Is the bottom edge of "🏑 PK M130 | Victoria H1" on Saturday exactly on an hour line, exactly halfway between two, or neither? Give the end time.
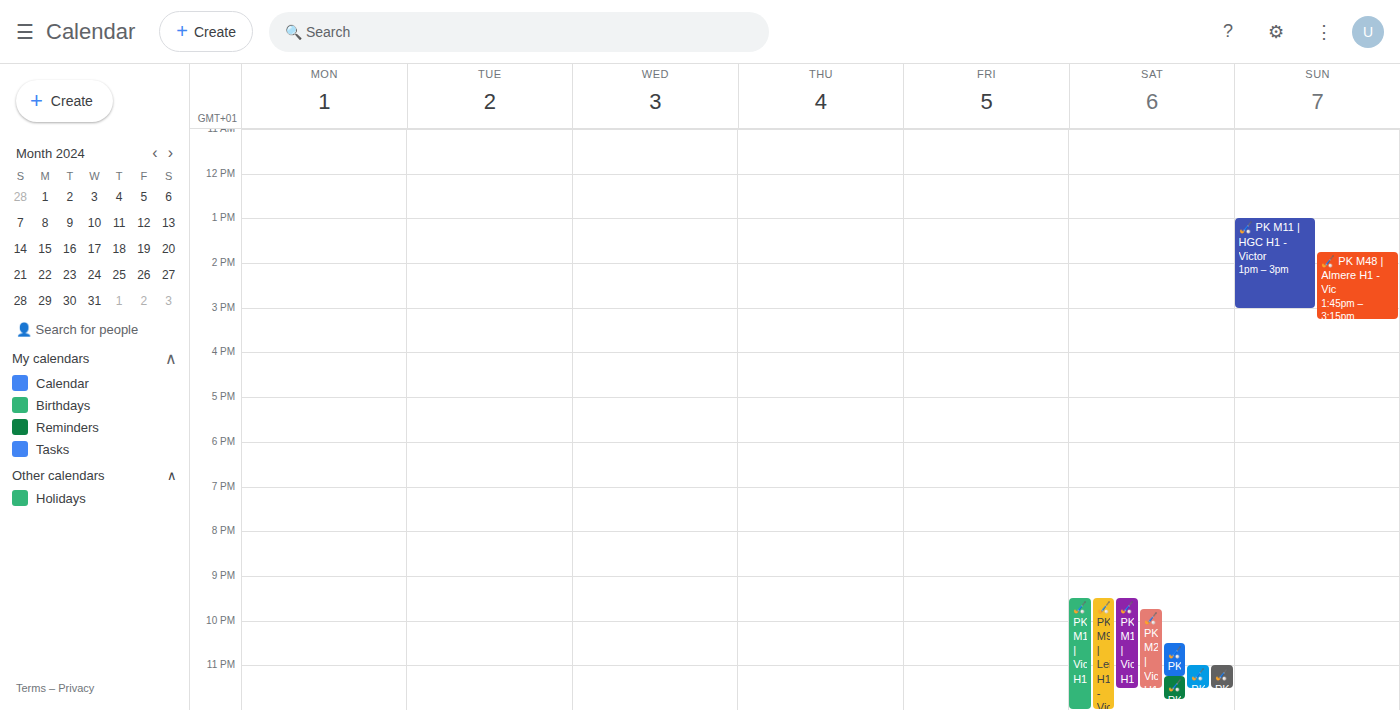
11:30 PM -- halfway between the 11 PM and 12 AM lines.